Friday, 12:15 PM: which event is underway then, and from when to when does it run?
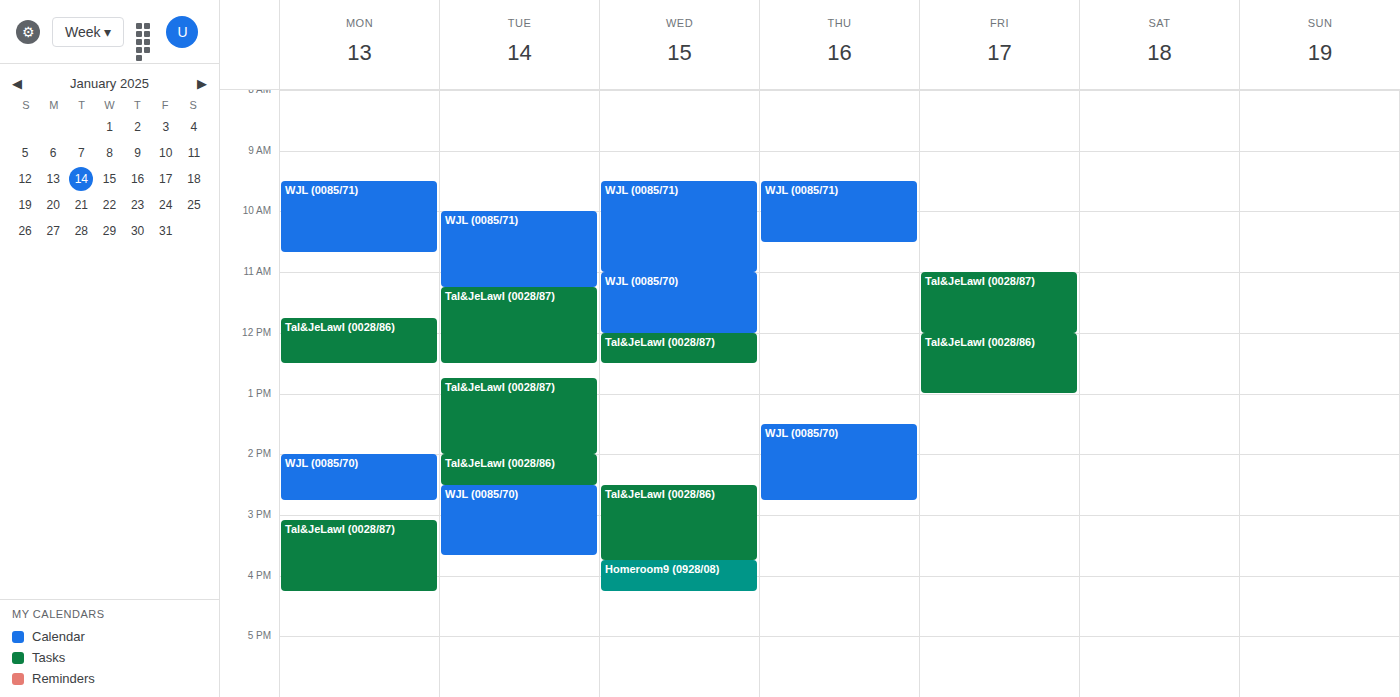
"Tal&JeLawI (0028/86)", 12:00 PM to 1:00 PM